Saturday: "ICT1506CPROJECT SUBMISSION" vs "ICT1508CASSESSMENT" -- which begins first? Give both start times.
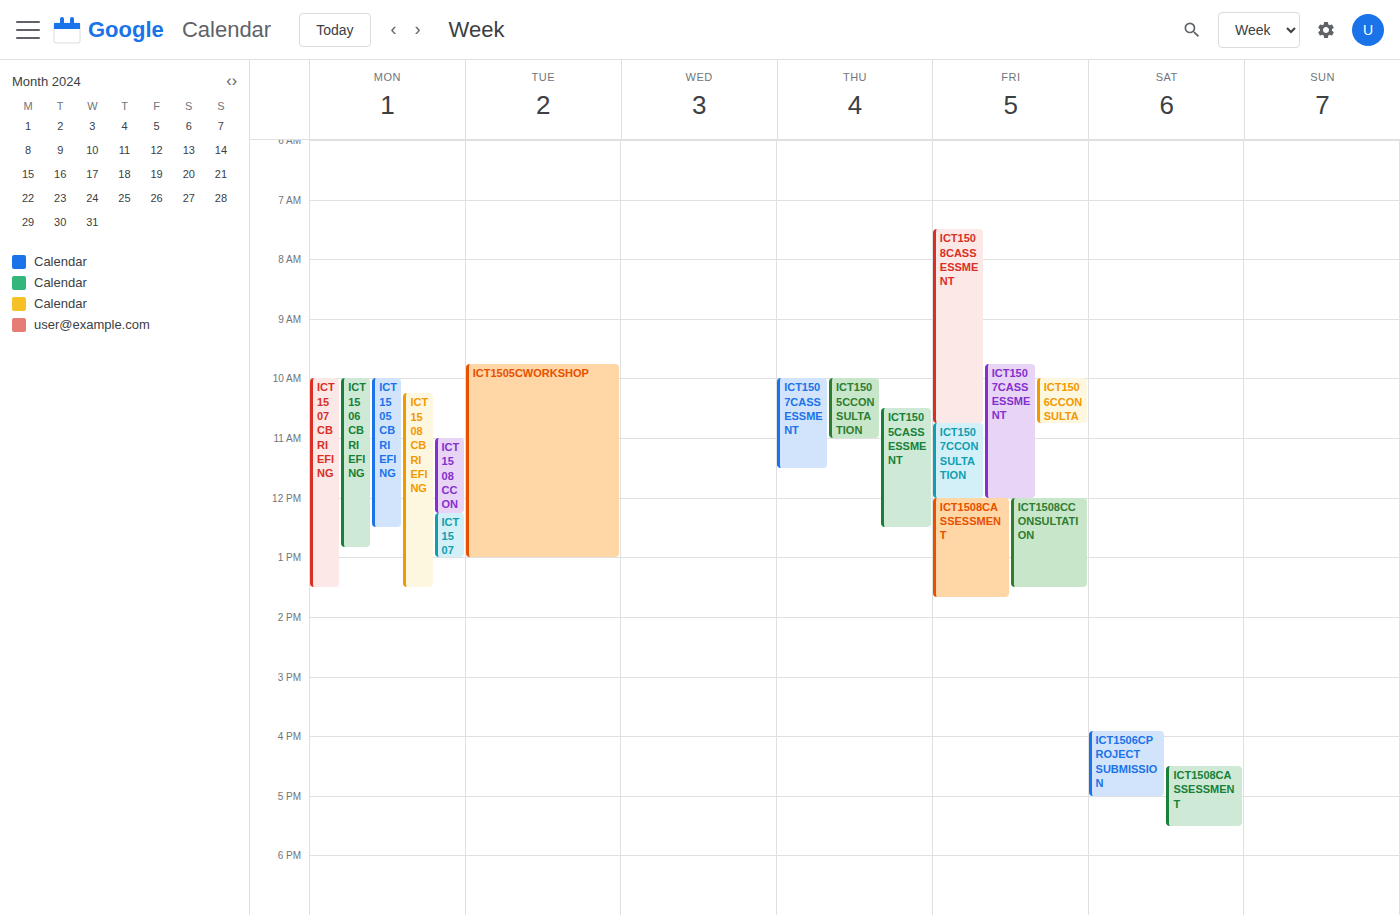
"ICT1506CPROJECT SUBMISSION" 3:55 PM; "ICT1508CASSESSMENT" 4:30 PM.